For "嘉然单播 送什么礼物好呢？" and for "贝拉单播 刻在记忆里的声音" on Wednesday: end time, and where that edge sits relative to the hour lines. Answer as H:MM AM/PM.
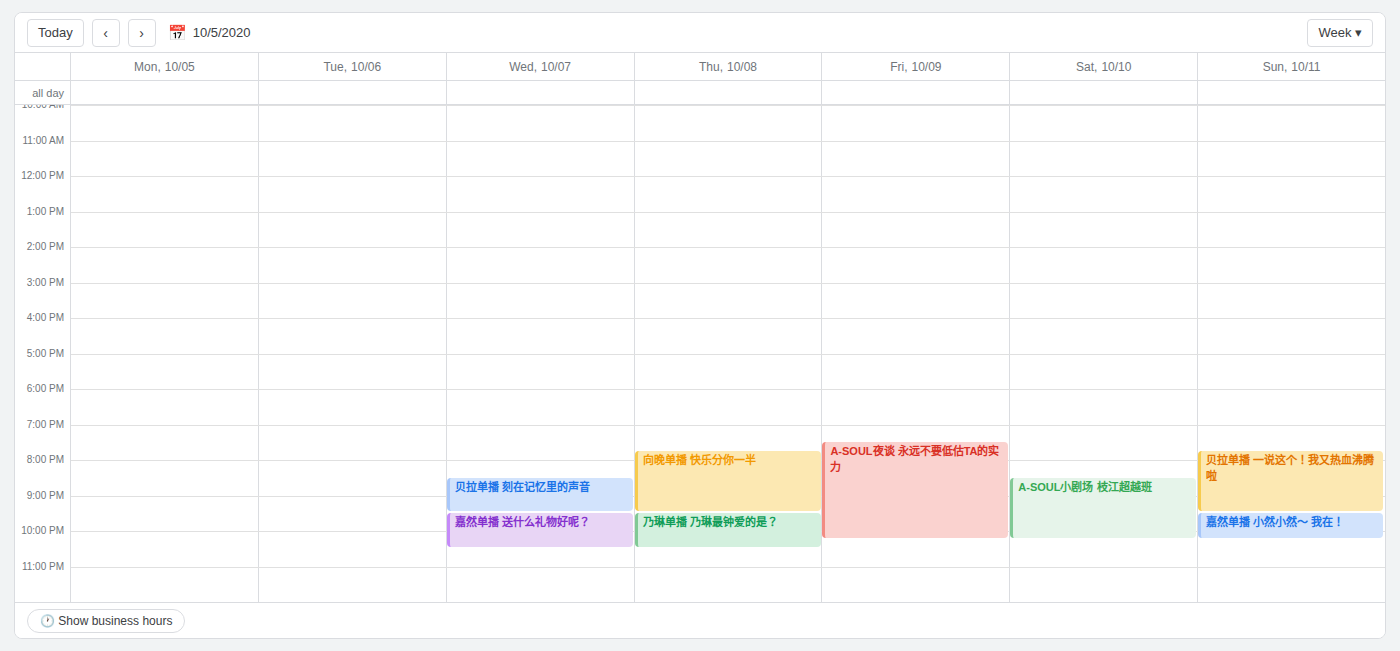
"嘉然单播 送什么礼物好呢？": 10:30 PM, halfway between the 10 PM and 11 PM lines. "贝拉单播 刻在记忆里的声音": 9:30 PM, halfway between the 9 PM and 10 PM lines.